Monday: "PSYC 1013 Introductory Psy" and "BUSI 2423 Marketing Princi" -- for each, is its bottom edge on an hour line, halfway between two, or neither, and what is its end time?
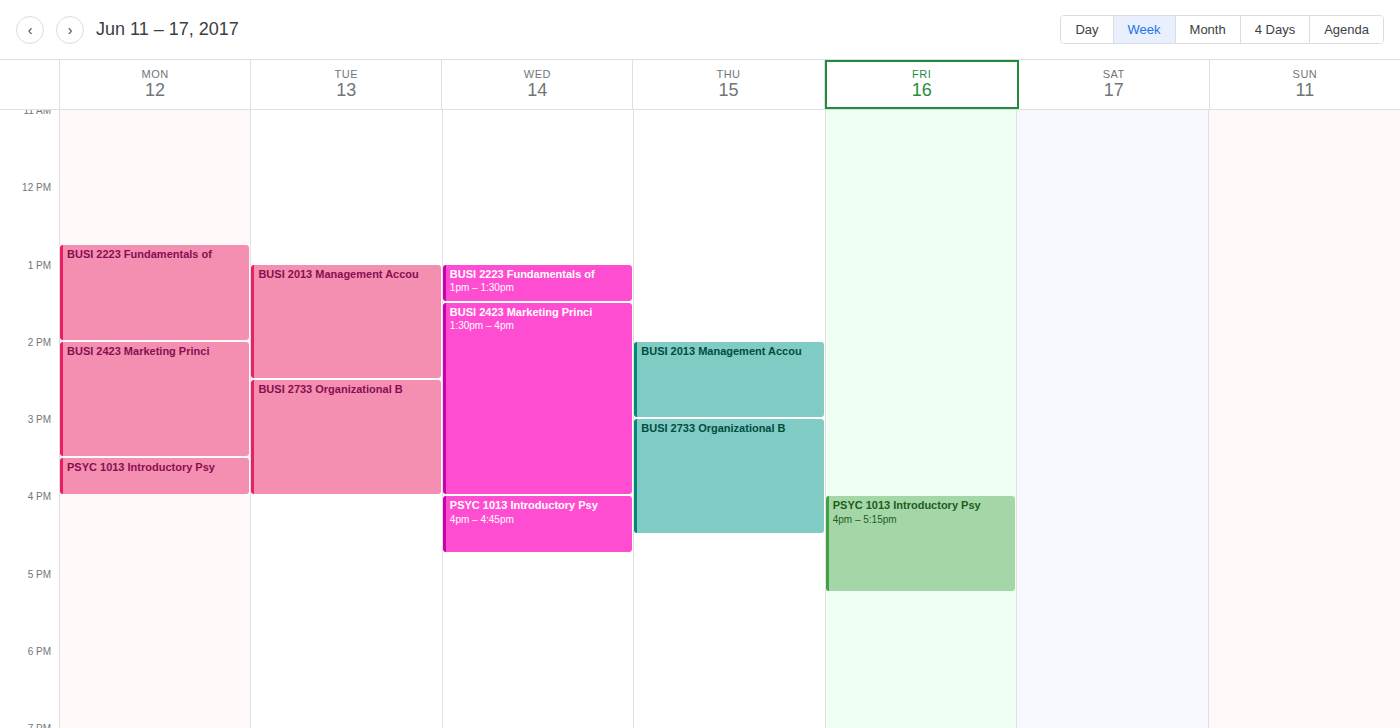
"PSYC 1013 Introductory Psy": 4:00 PM, exactly on the 4 PM line. "BUSI 2423 Marketing Princi": 3:30 PM, halfway between the 3 PM and 4 PM lines.